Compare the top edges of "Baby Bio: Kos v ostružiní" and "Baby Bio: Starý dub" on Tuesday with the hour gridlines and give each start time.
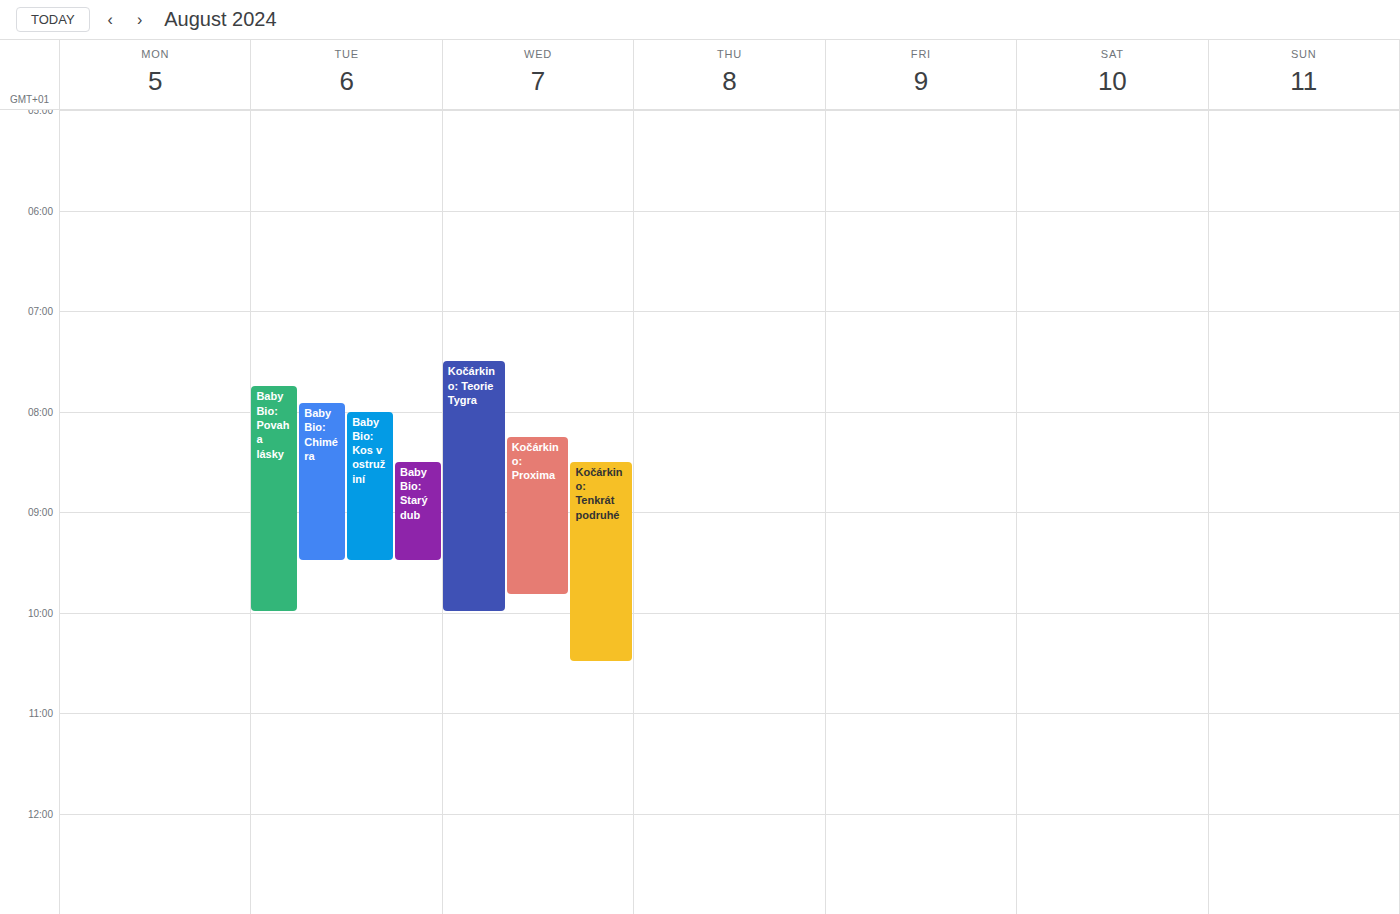
"Baby Bio: Kos v ostružiní": 8:00 AM, exactly on the 8 AM line. "Baby Bio: Starý dub": 8:30 AM, halfway between the 8 AM and 9 AM lines.